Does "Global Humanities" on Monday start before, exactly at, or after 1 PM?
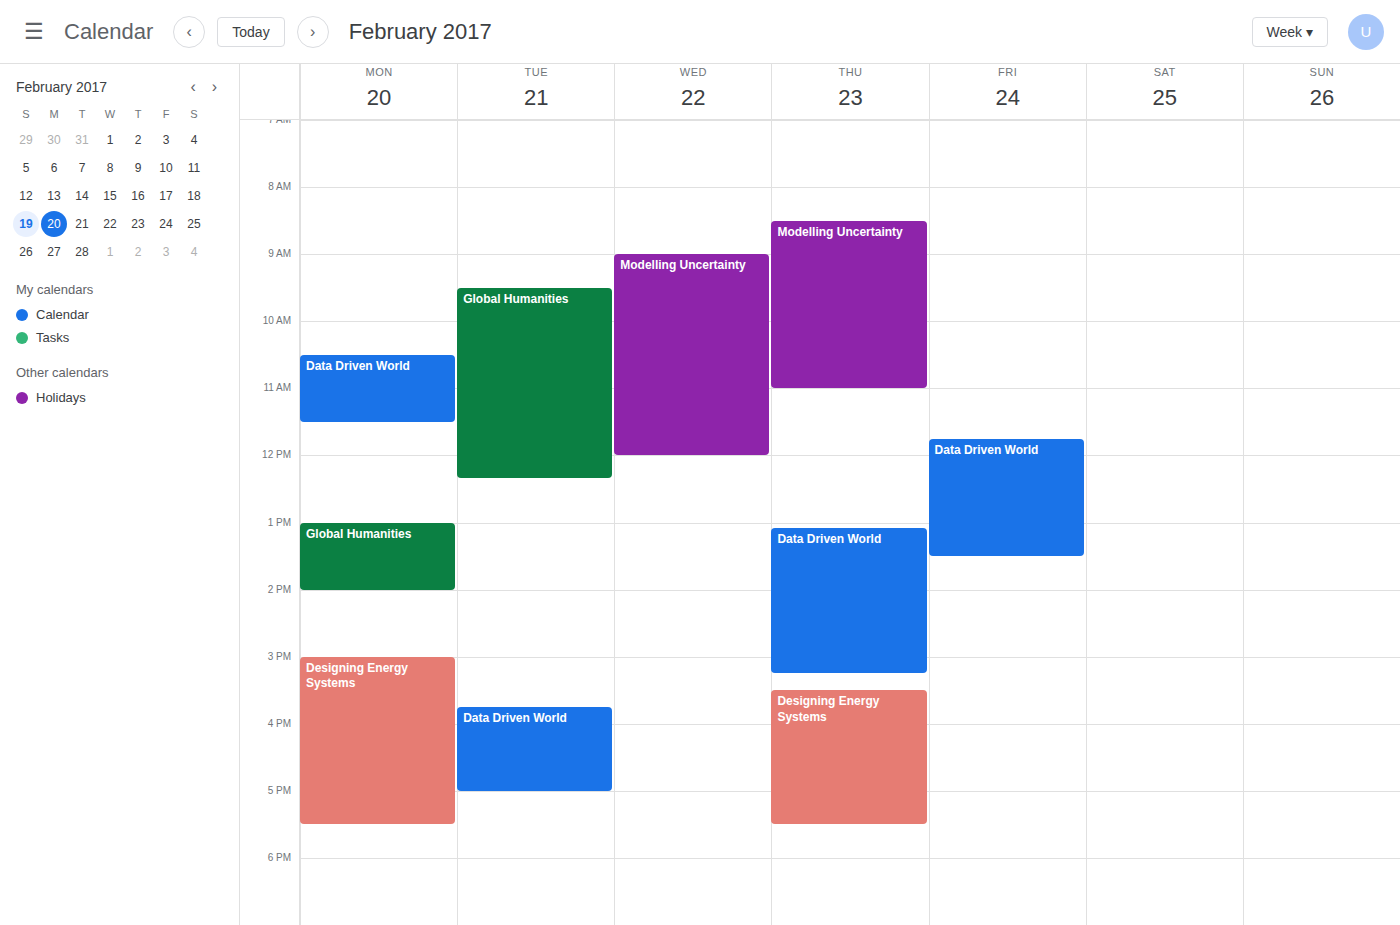
1:00 PM -- exactly at 1 PM, on the 1 PM line.